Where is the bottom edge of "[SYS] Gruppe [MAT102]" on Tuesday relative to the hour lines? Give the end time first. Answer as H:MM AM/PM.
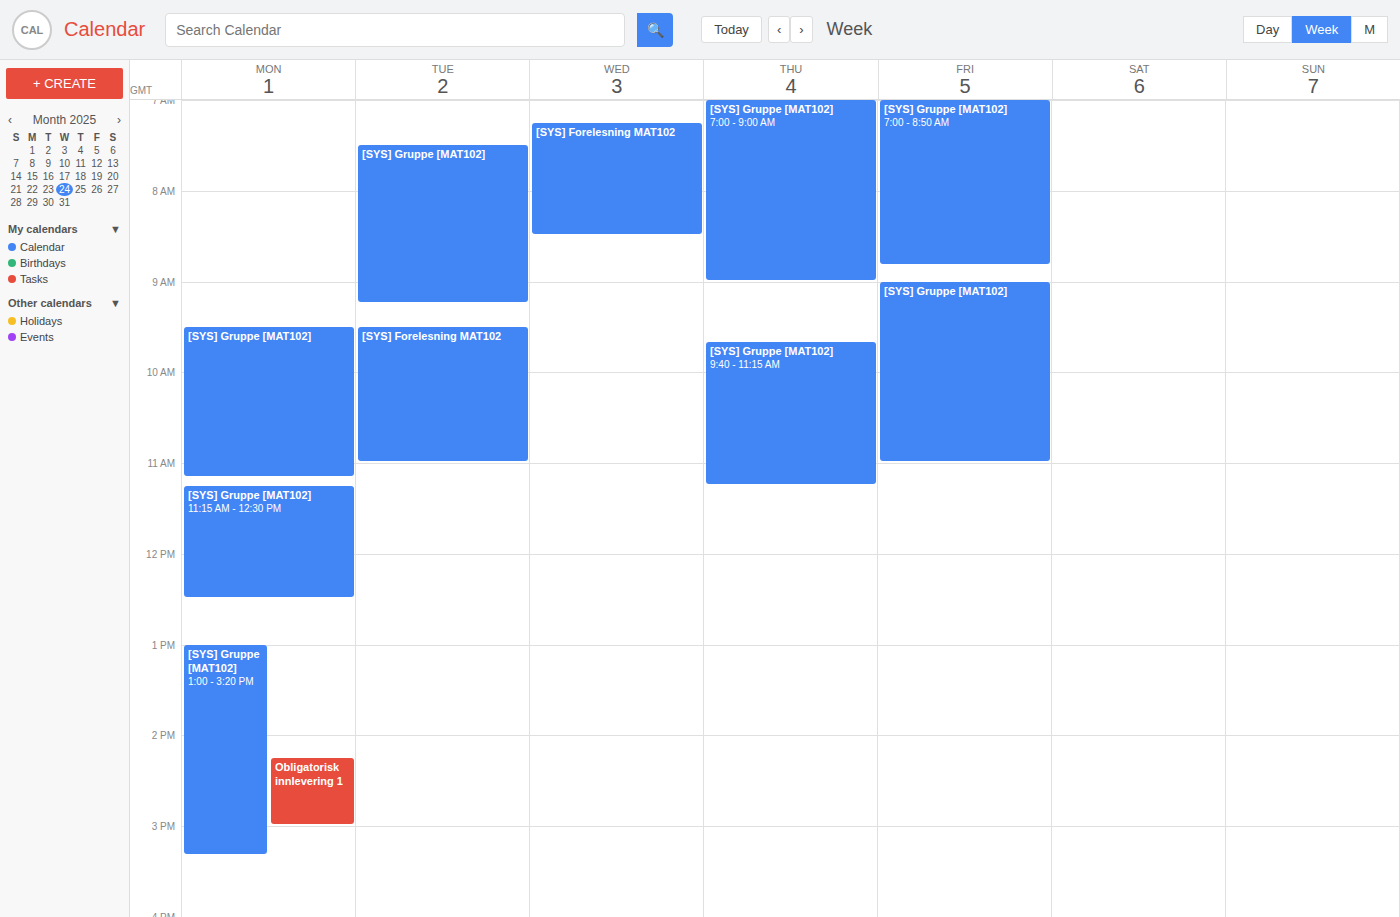
9:15 AM -- neither: a quarter of the way from the 9 AM line to the 10 AM line.